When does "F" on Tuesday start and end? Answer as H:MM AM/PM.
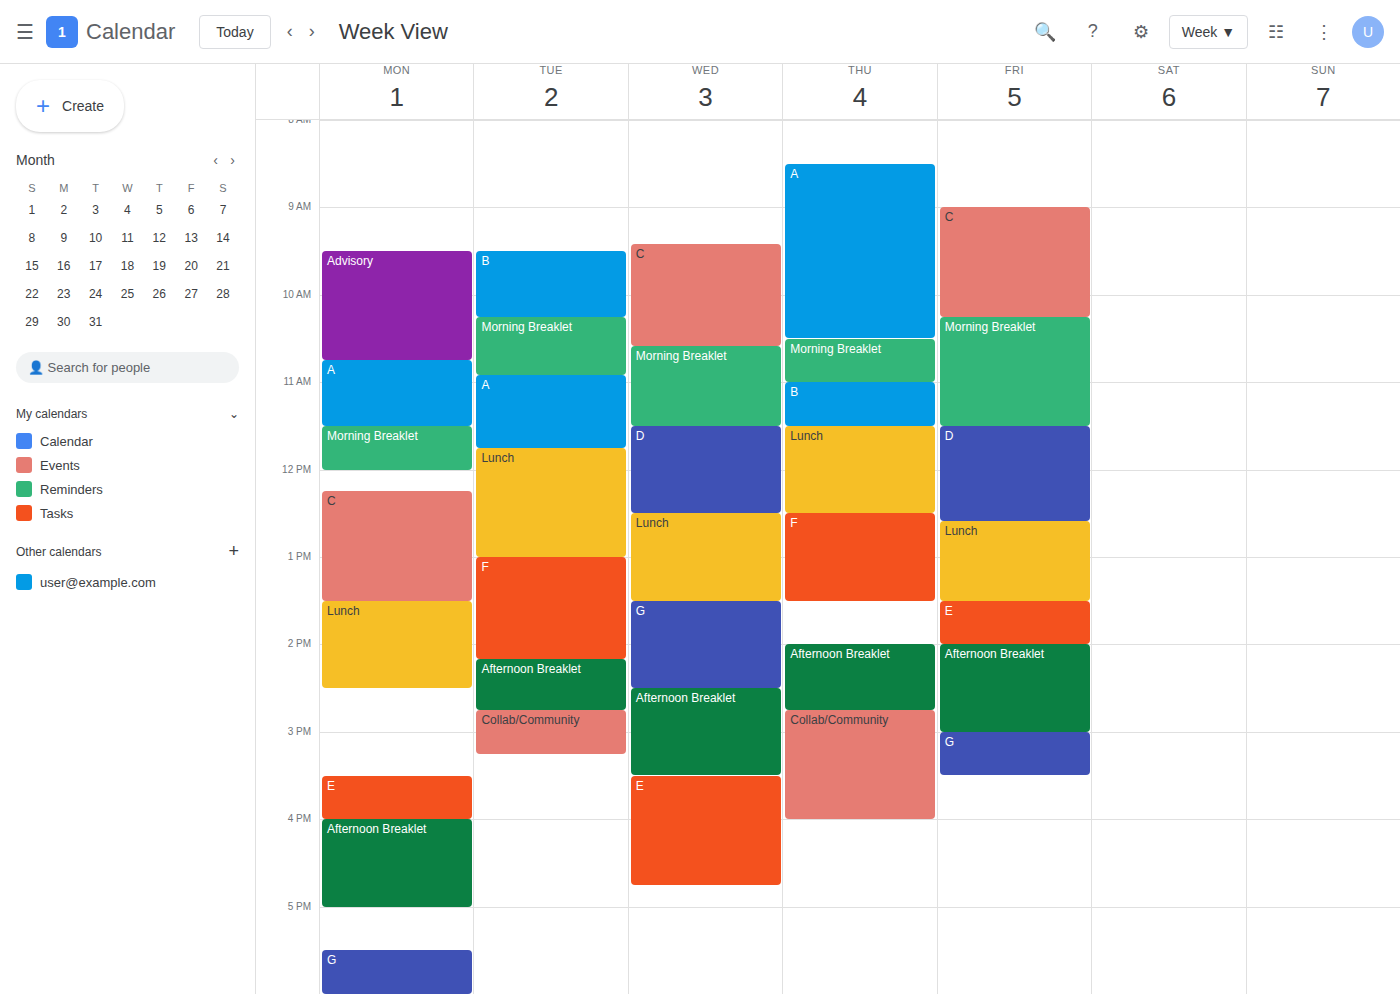
1:00 PM to 2:10 PM